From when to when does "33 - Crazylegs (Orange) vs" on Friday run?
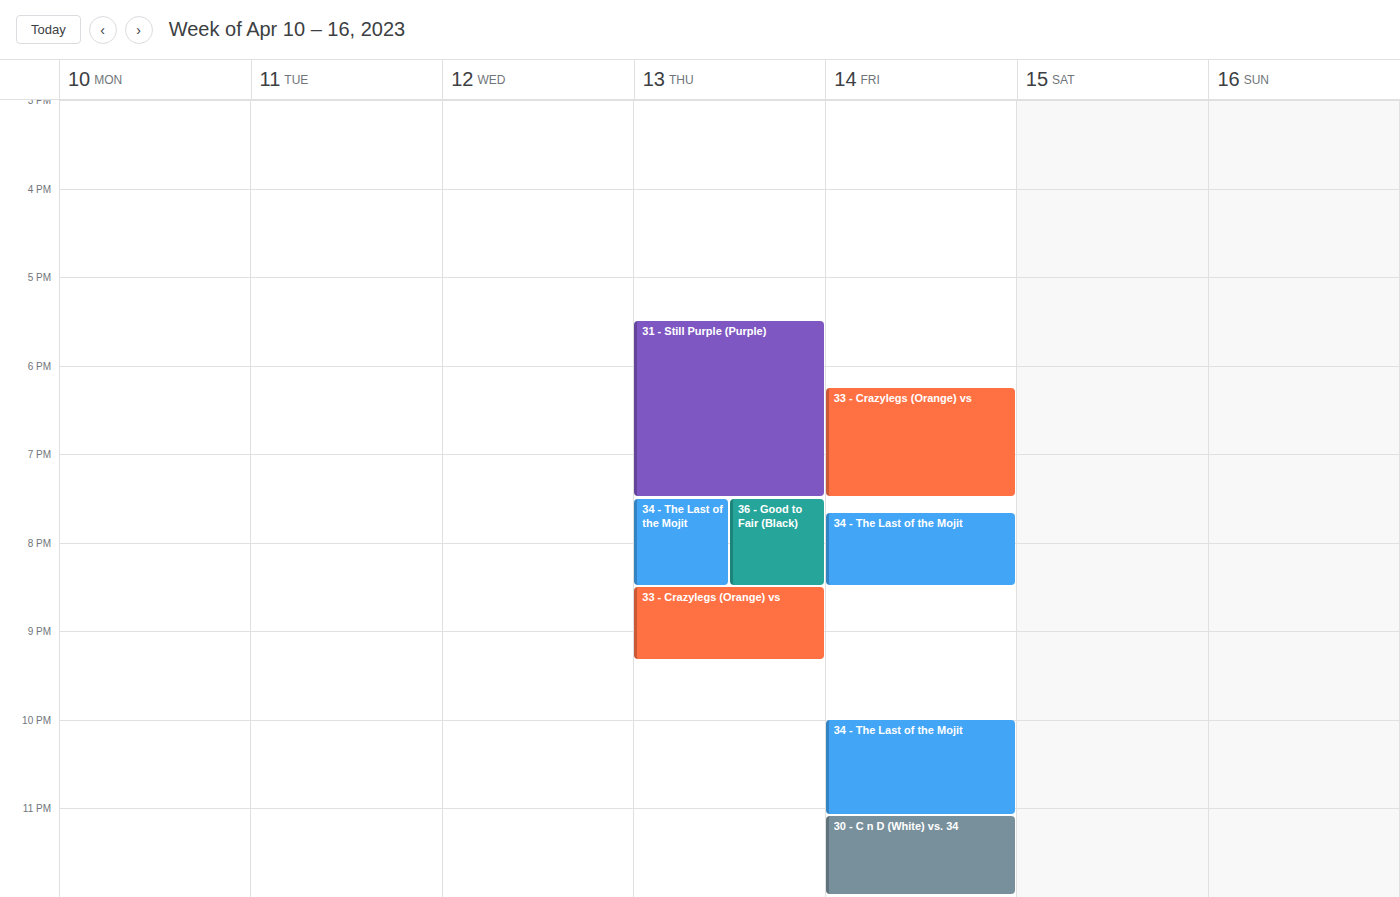
6:15 PM to 7:30 PM